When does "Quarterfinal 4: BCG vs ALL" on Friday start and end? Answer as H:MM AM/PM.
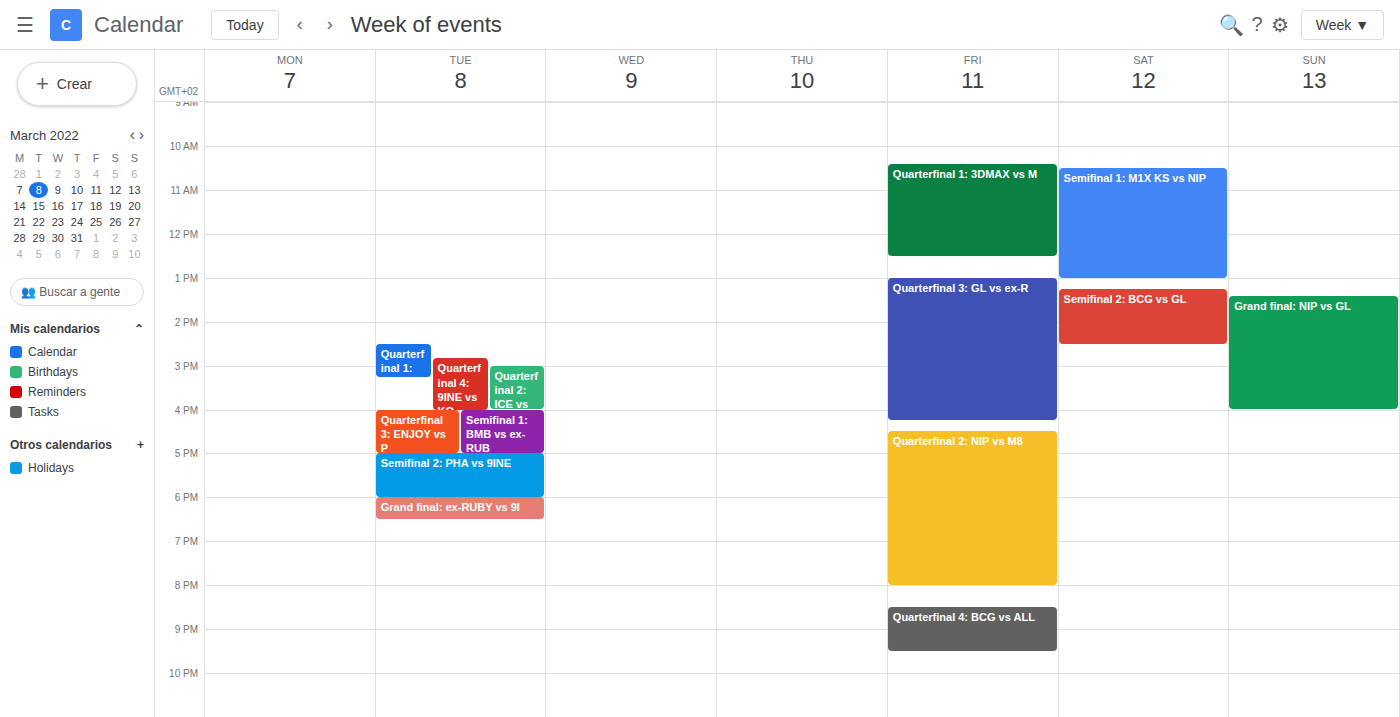
8:30 PM to 9:30 PM